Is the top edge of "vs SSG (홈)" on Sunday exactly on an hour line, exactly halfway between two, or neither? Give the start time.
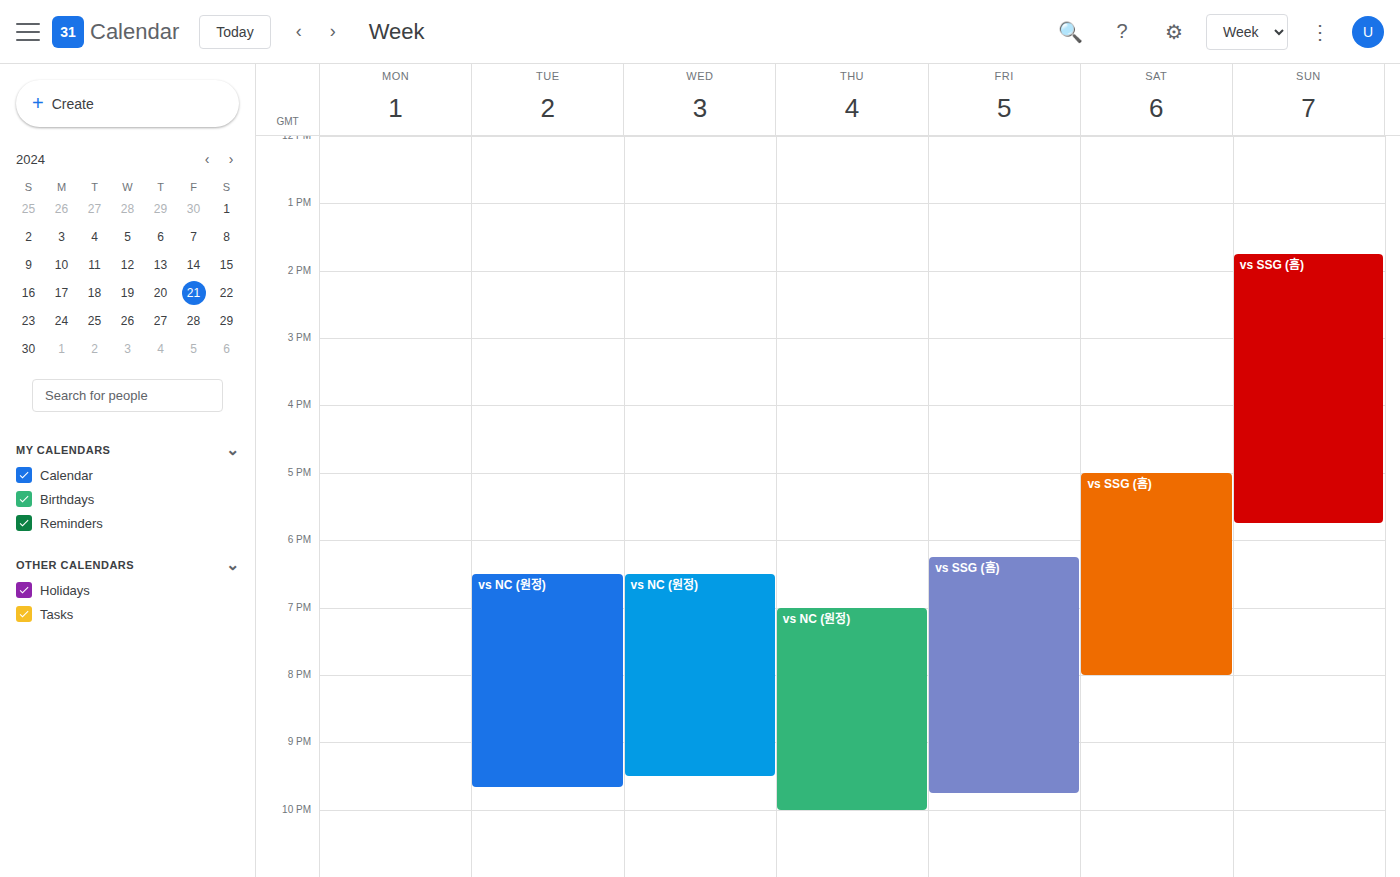
1:45 PM -- neither: three quarters of the way from the 1 PM line to the 2 PM line.